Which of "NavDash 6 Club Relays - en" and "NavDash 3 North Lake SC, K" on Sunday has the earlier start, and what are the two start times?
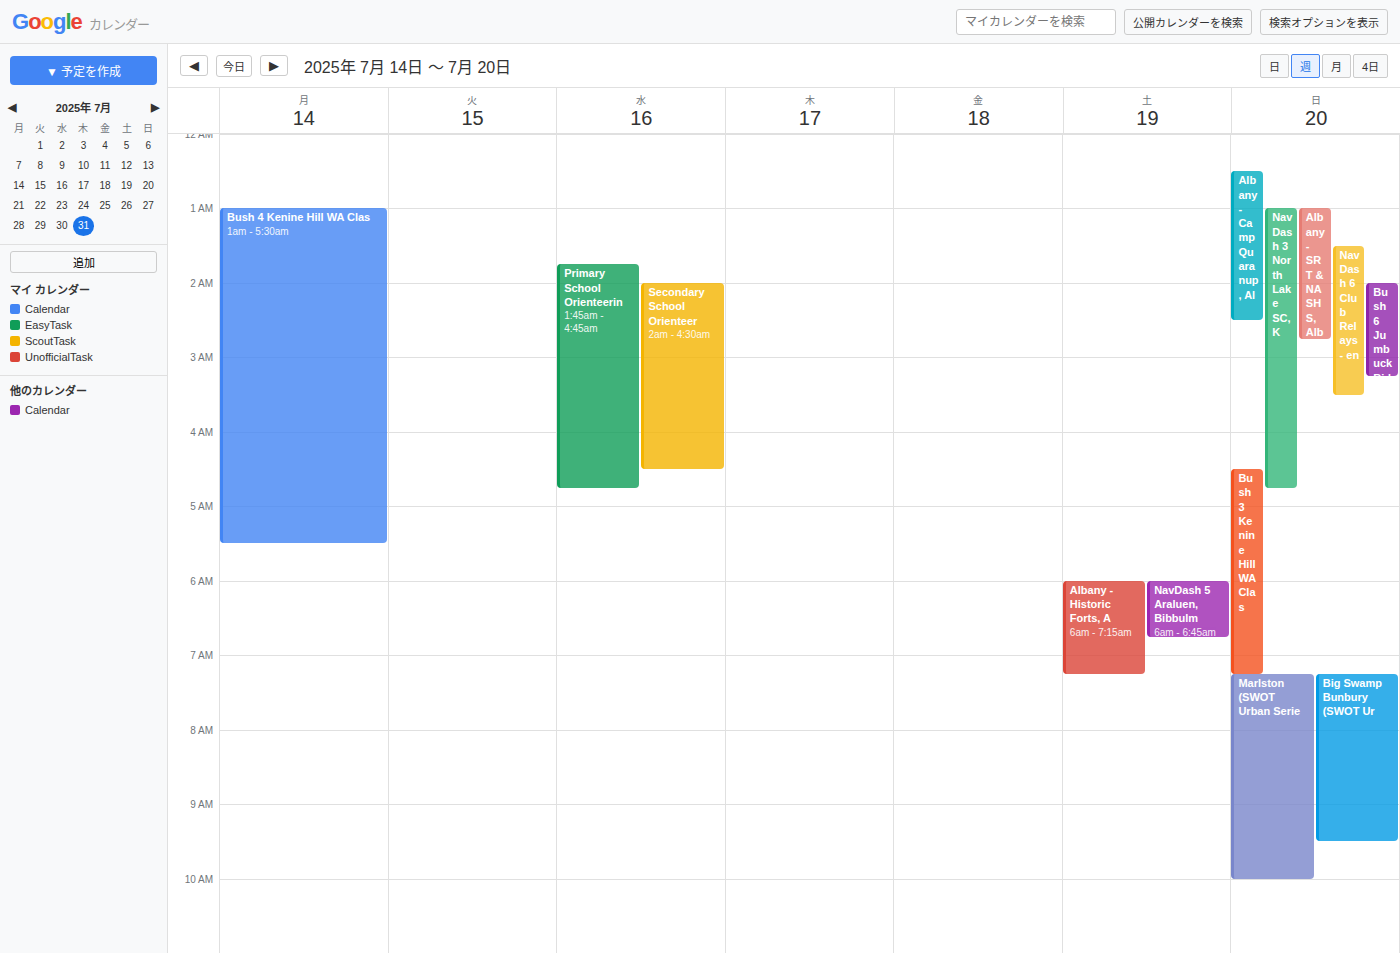
"NavDash 3 North Lake SC, K" 1:00 AM; "NavDash 6 Club Relays - en" 1:30 AM.